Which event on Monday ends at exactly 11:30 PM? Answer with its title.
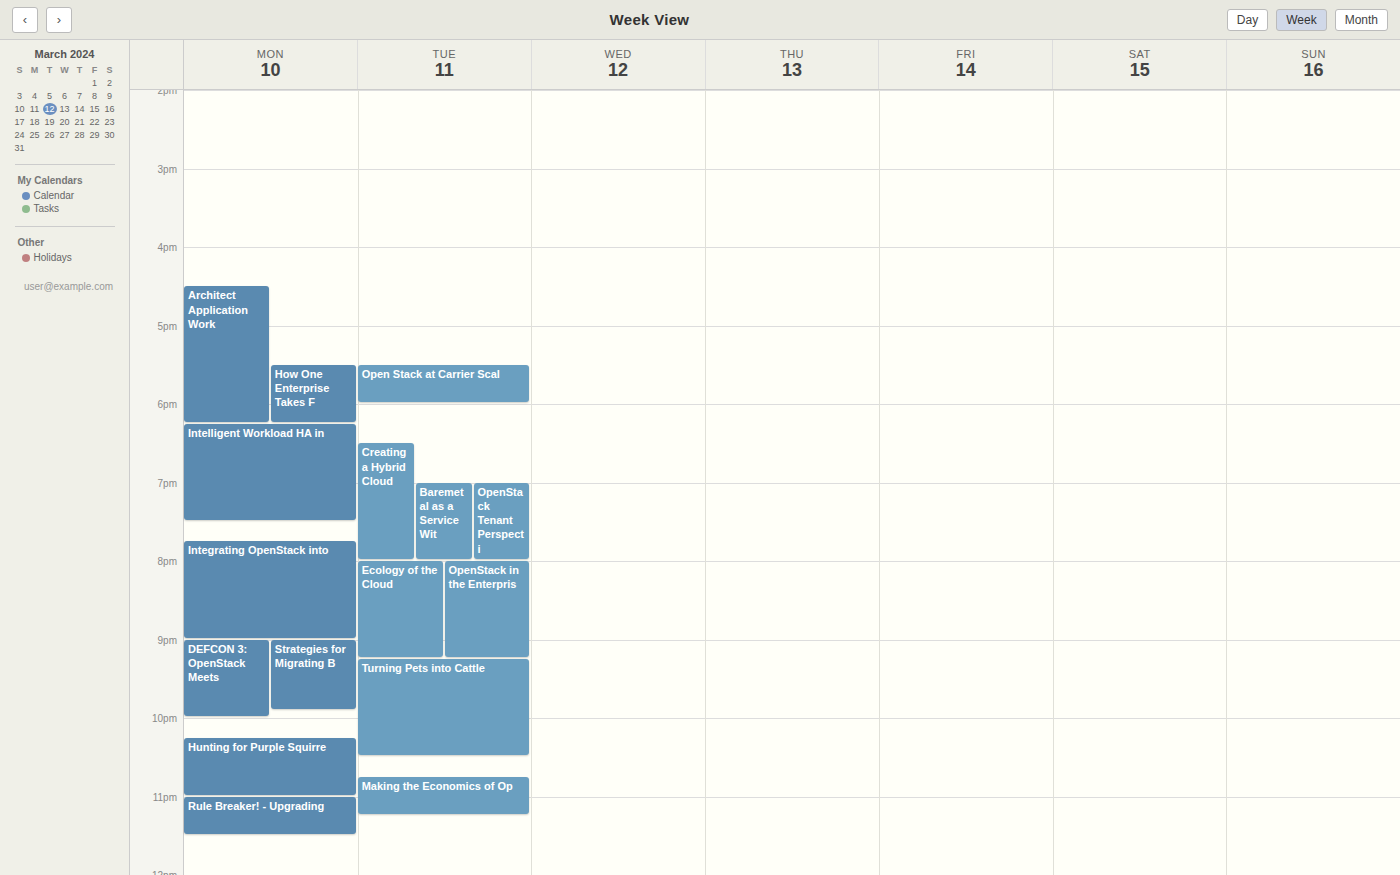
"Rule Breaker! - Upgrading"